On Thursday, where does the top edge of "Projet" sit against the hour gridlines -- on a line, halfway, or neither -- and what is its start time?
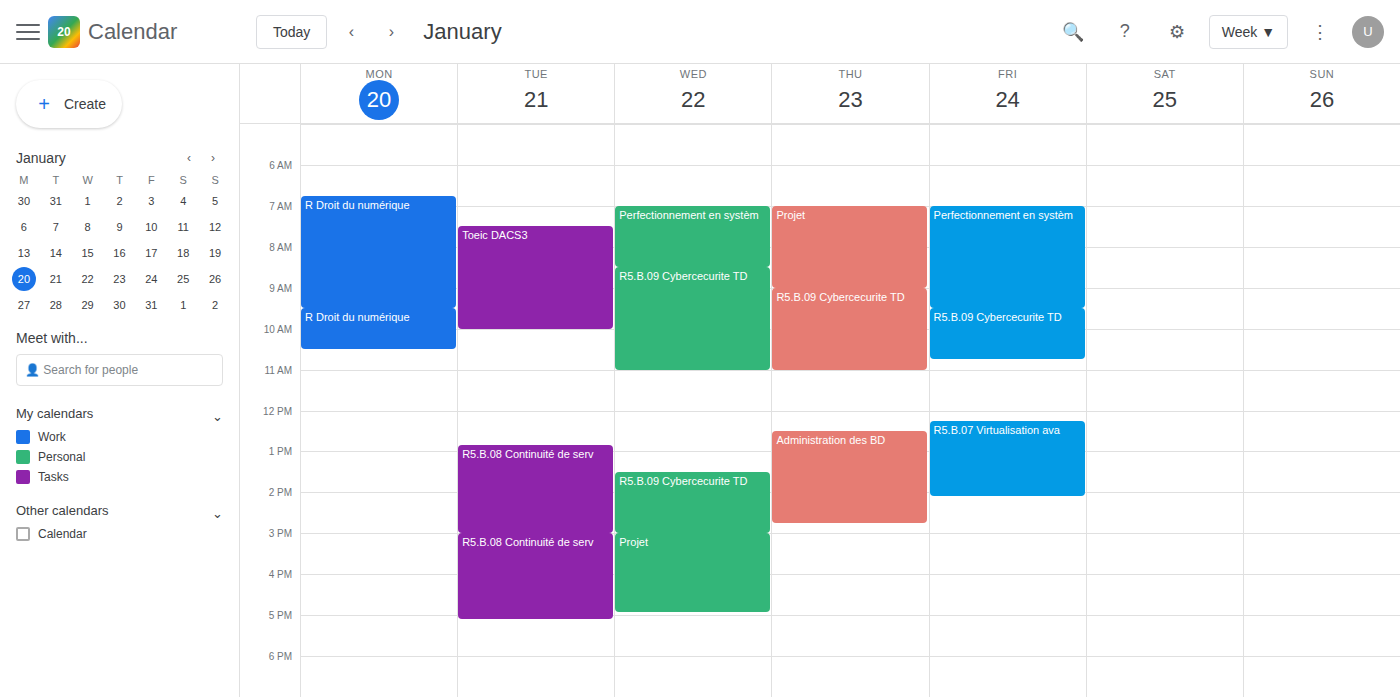
7:00 AM -- exactly on the 7 AM line.